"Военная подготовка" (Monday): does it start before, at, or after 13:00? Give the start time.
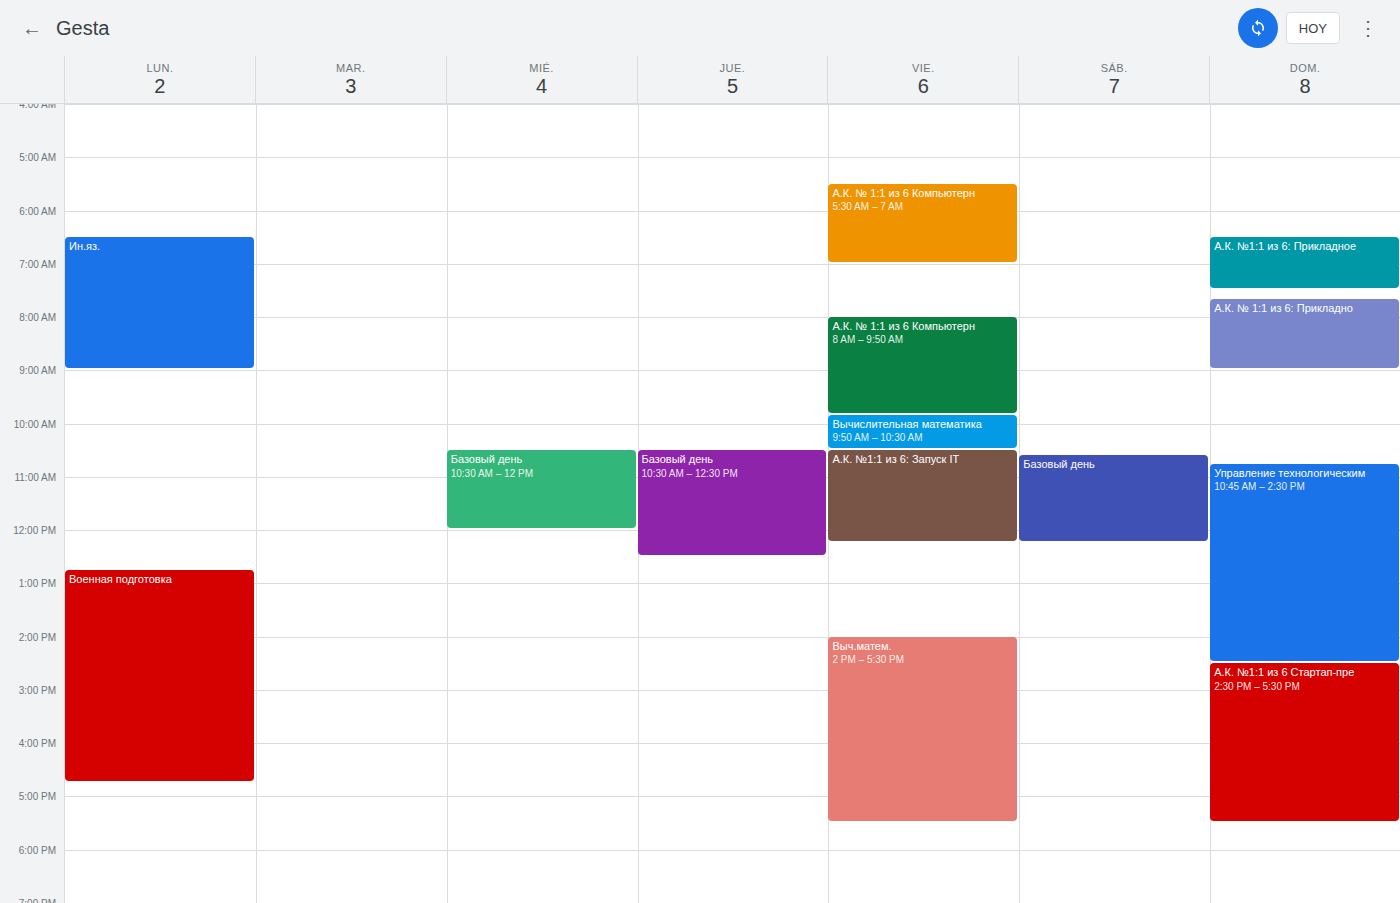
12:45 -- before 13:00, 15 minutes above the 13:00 line.